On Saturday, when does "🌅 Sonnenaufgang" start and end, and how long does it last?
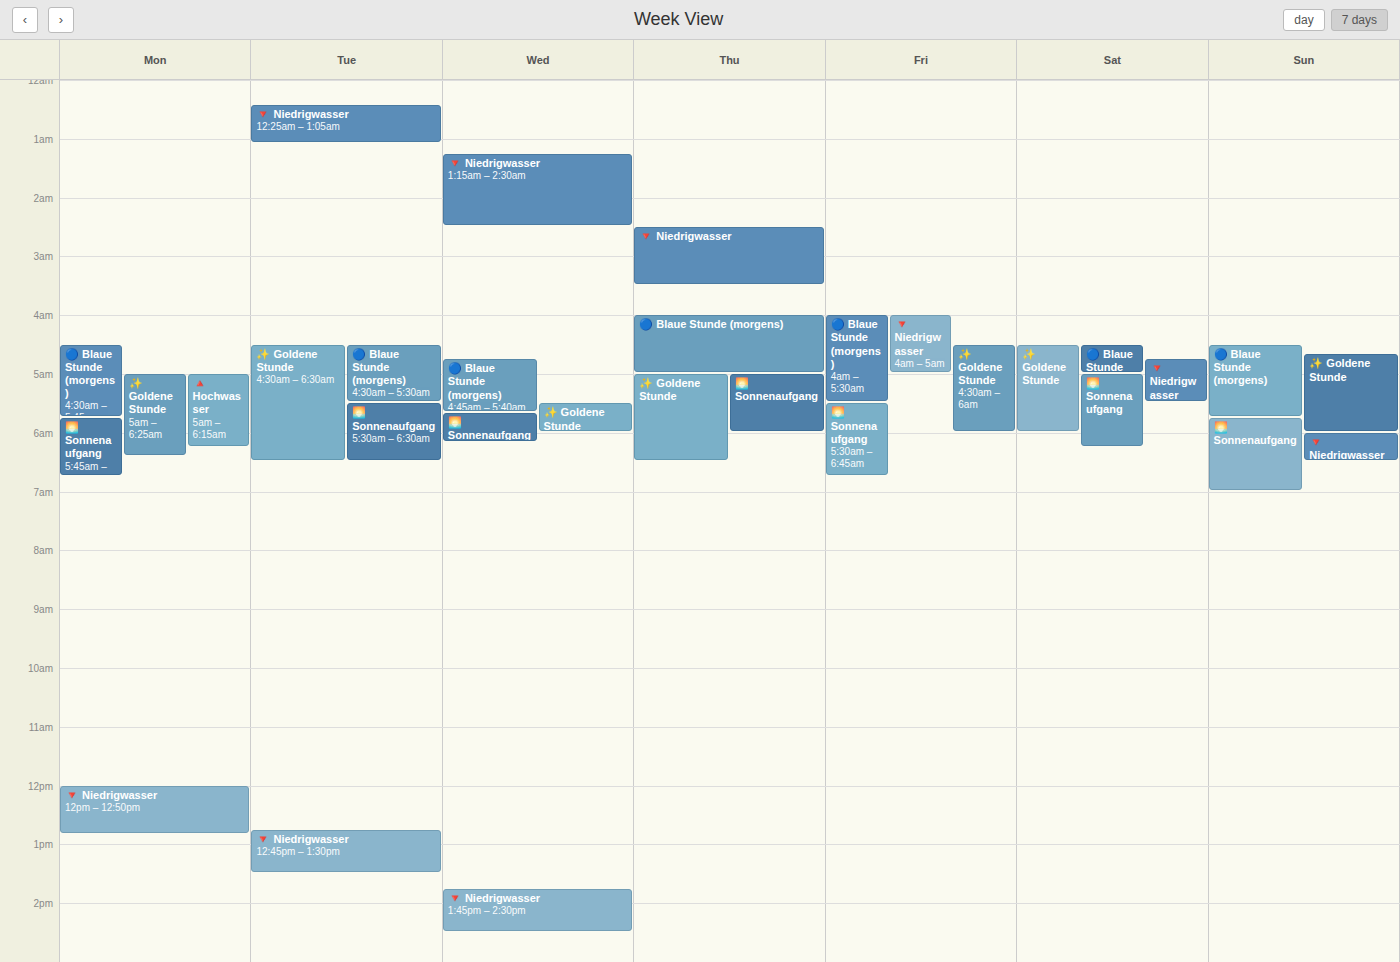
5:00 AM to 6:15 AM, 1 hour 15 minutes